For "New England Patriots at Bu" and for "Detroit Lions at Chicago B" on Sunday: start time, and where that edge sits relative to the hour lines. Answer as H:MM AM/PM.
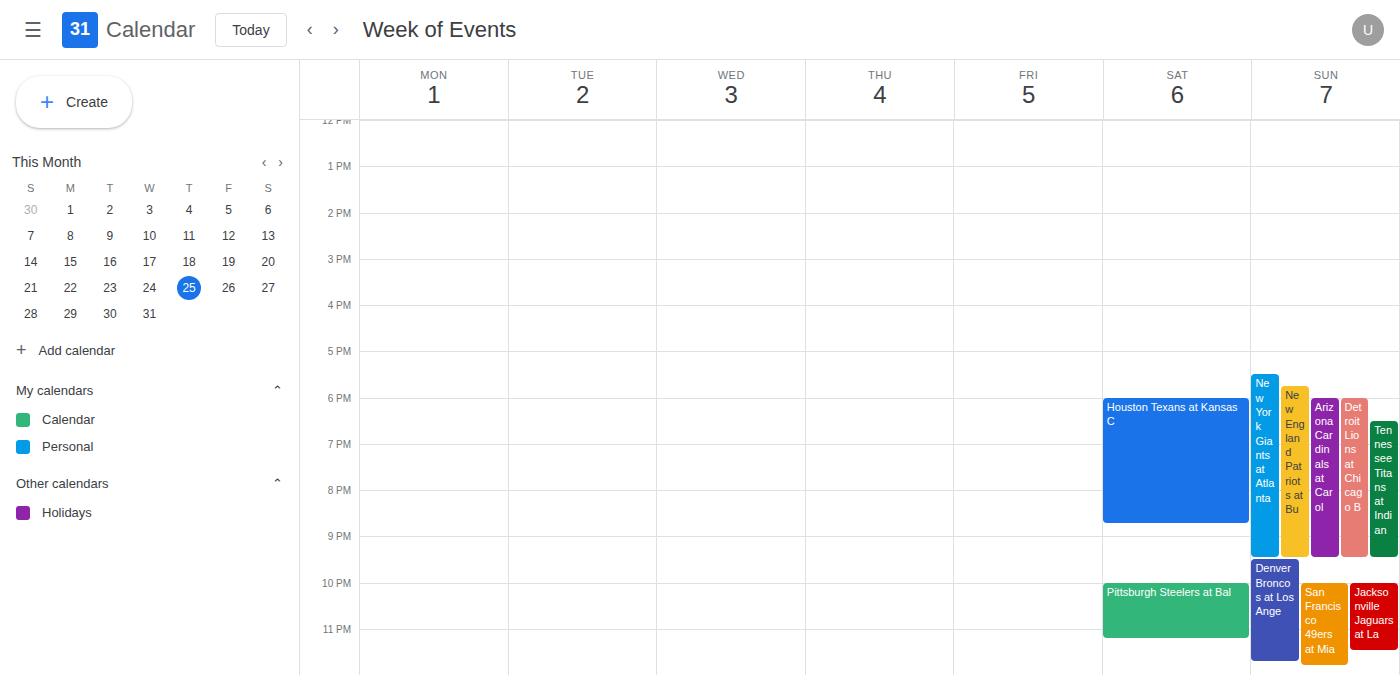
"New England Patriots at Bu": 5:45 PM, neither: three quarters of the way from the 5 PM line to the 6 PM line. "Detroit Lions at Chicago B": 6:00 PM, exactly on the 6 PM line.